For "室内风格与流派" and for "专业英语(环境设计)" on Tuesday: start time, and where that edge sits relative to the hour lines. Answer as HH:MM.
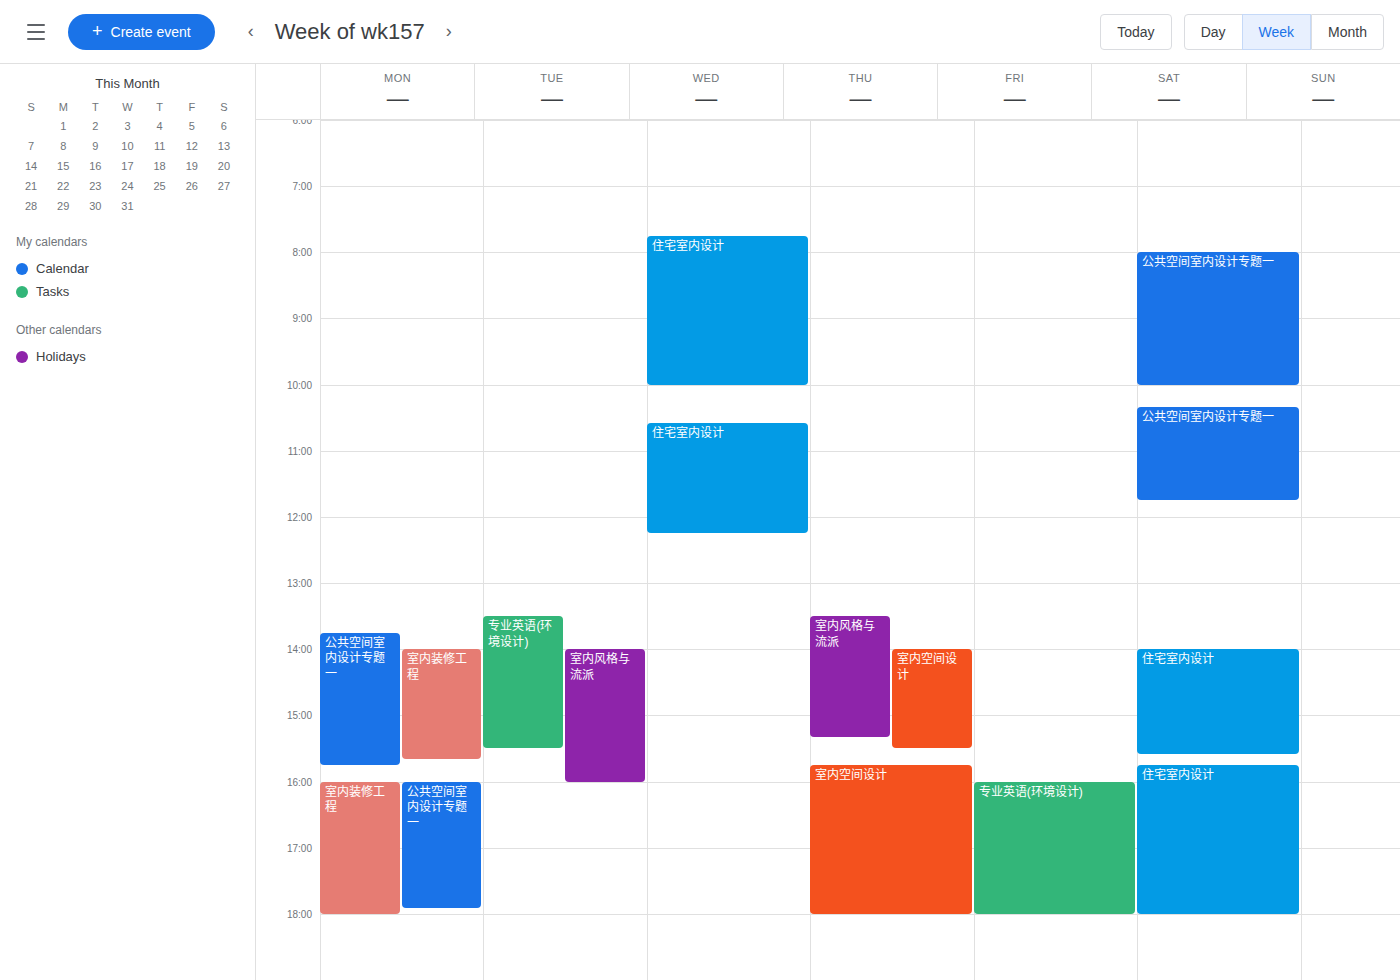
"室内风格与流派": 14:00, exactly on the 14:00 line. "专业英语(环境设计)": 13:30, halfway between the 13:00 and 14:00 lines.